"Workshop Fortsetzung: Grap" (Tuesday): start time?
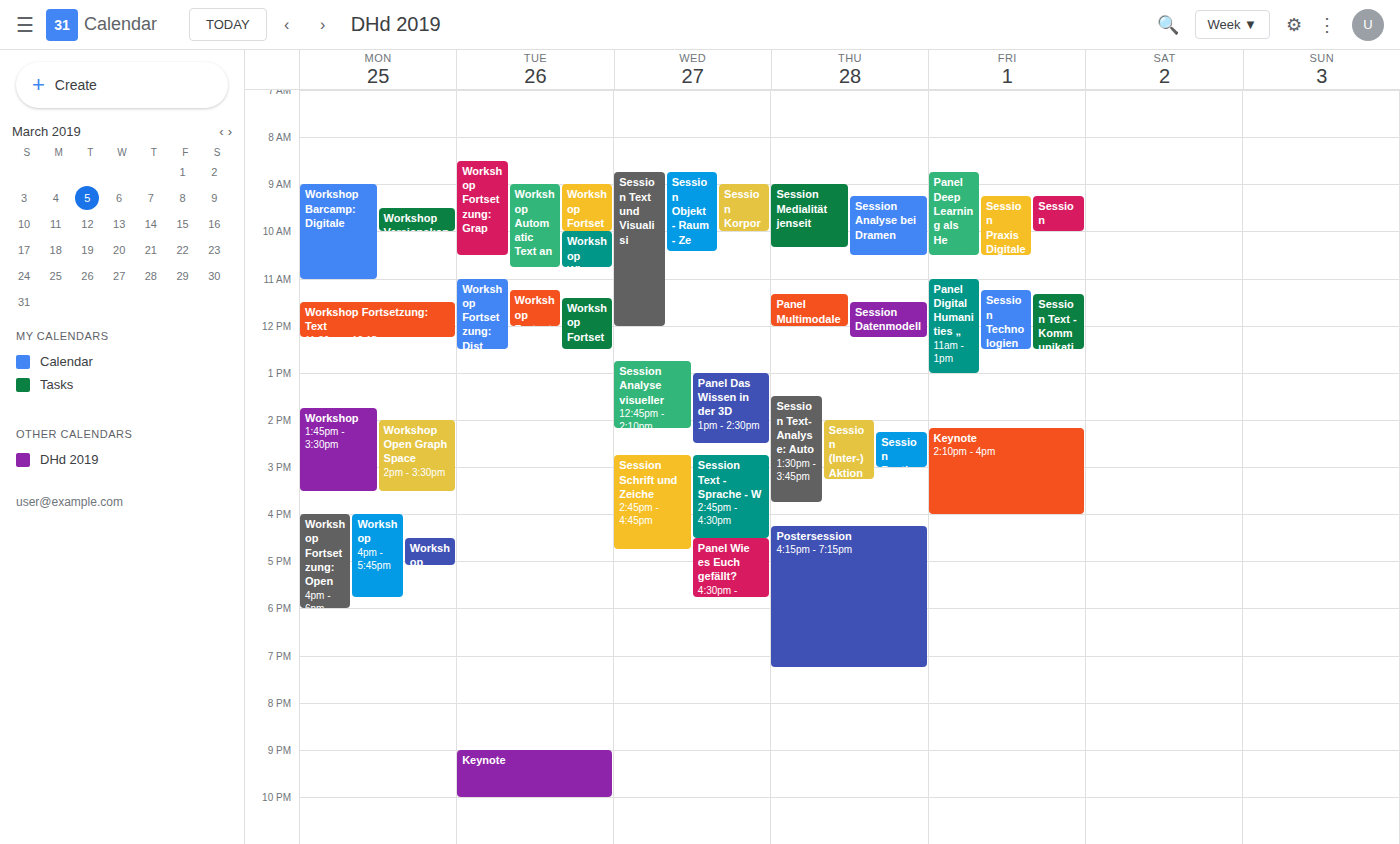
8:30 AM